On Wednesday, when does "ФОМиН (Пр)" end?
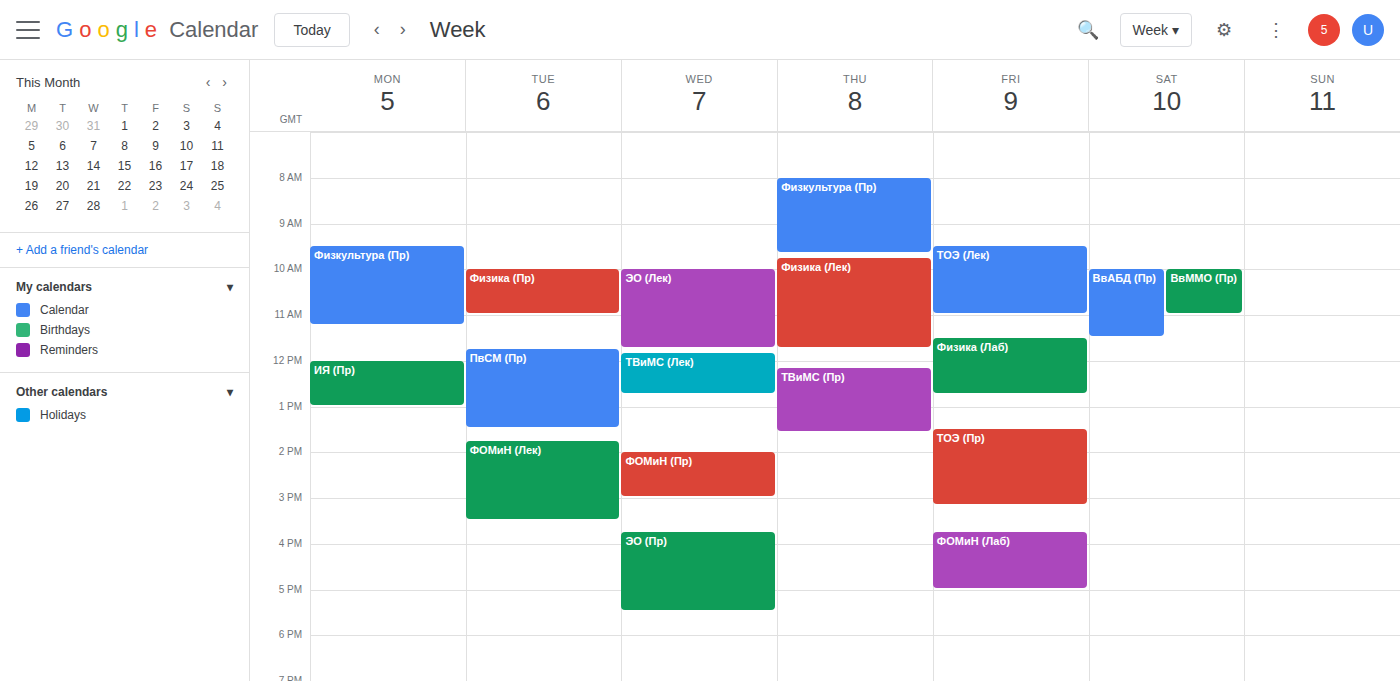
3:00 PM